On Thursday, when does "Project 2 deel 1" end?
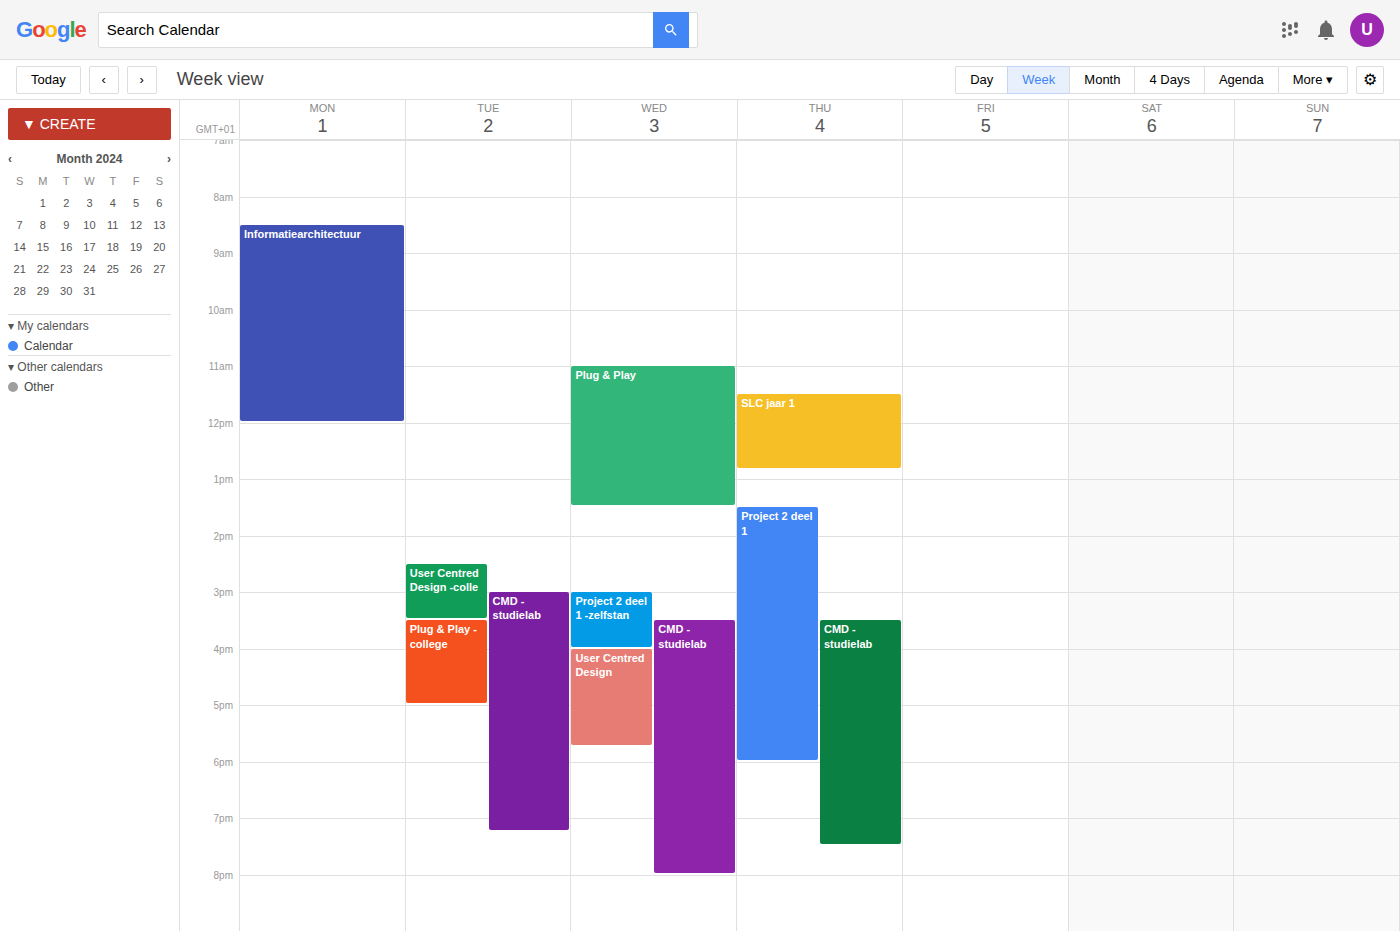
6:00 PM